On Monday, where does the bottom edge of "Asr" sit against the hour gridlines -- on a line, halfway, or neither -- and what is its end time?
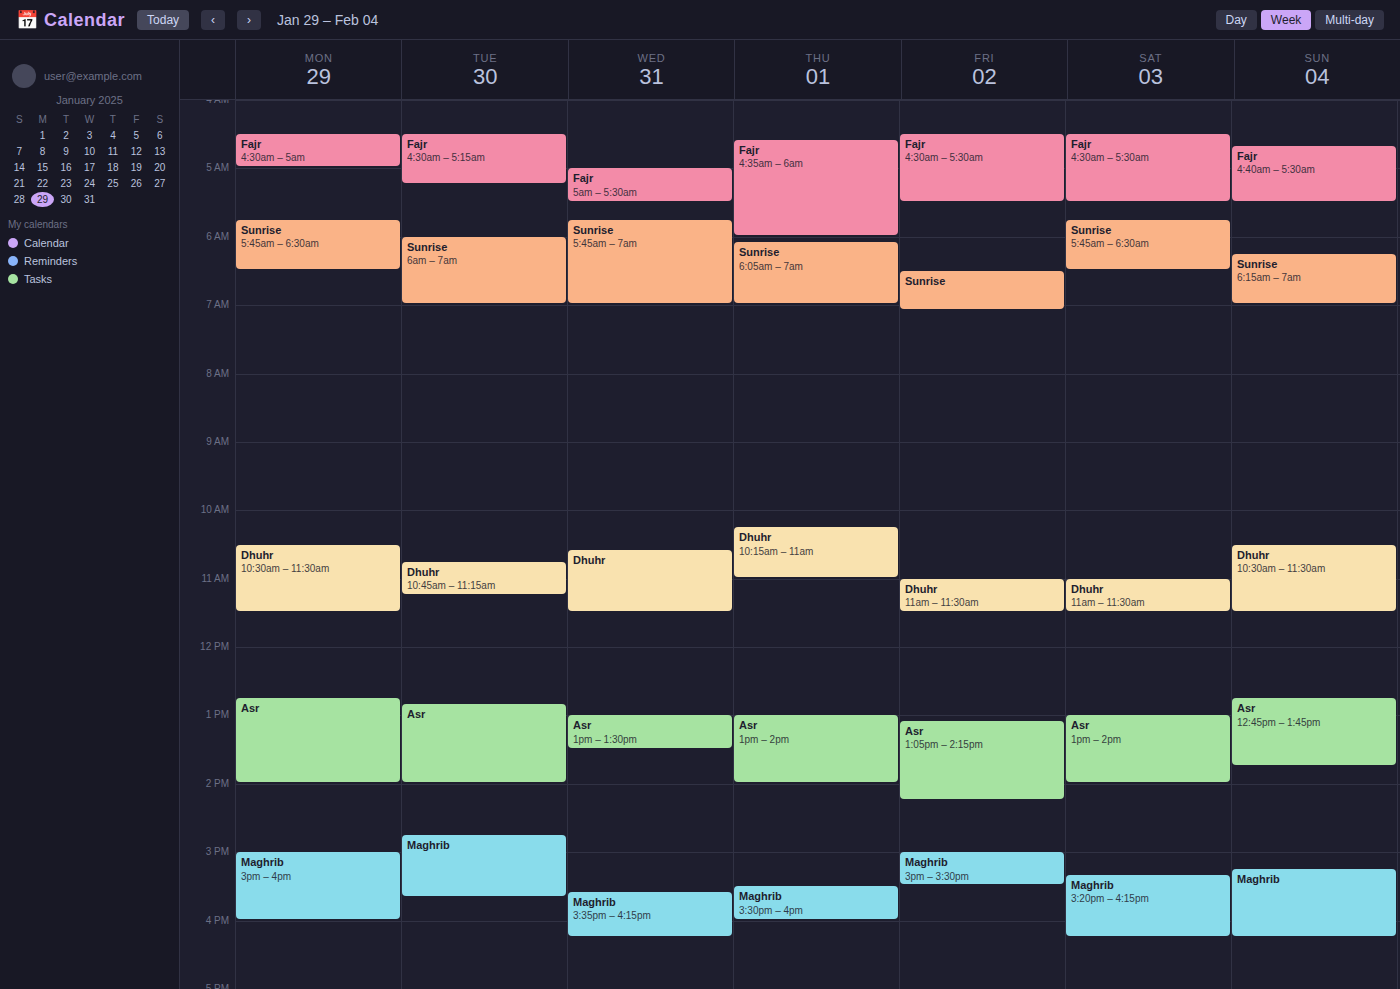
2:00 PM -- exactly on the 2 PM line.